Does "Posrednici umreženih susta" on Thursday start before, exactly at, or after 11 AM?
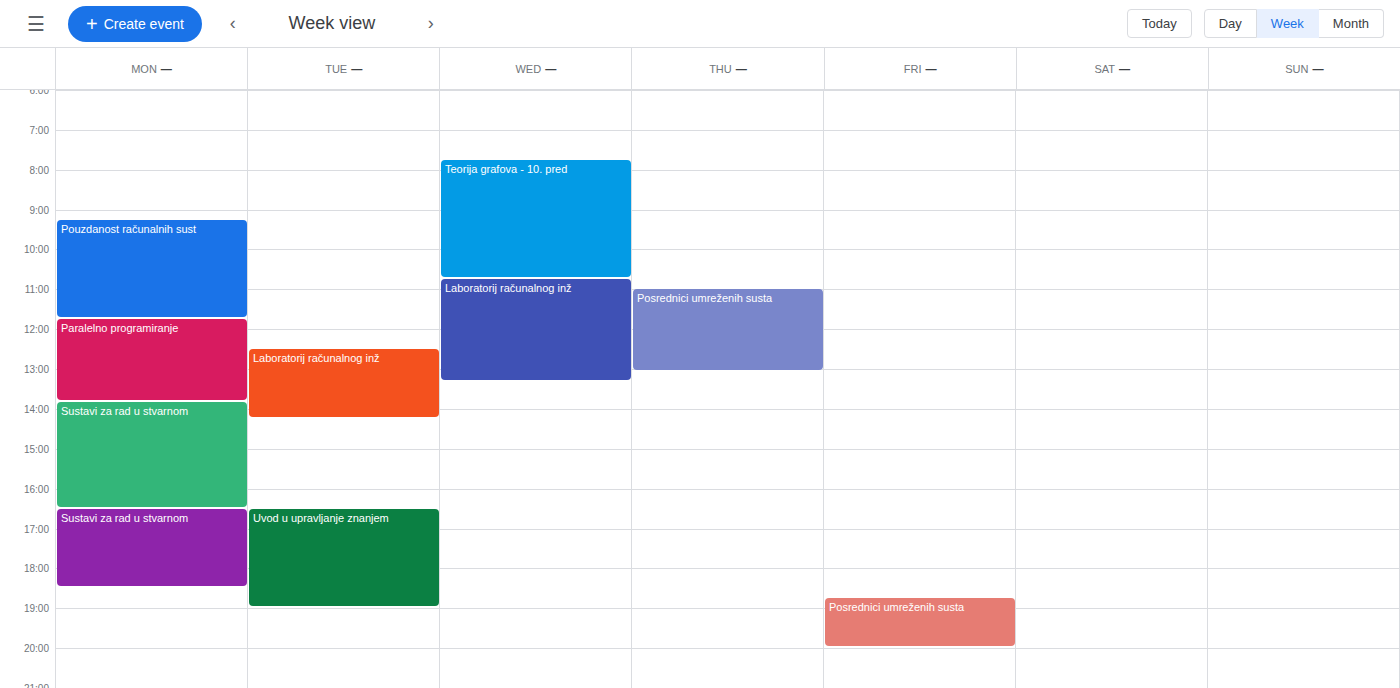
11:00 AM -- exactly at 11 AM, on the 11 AM line.